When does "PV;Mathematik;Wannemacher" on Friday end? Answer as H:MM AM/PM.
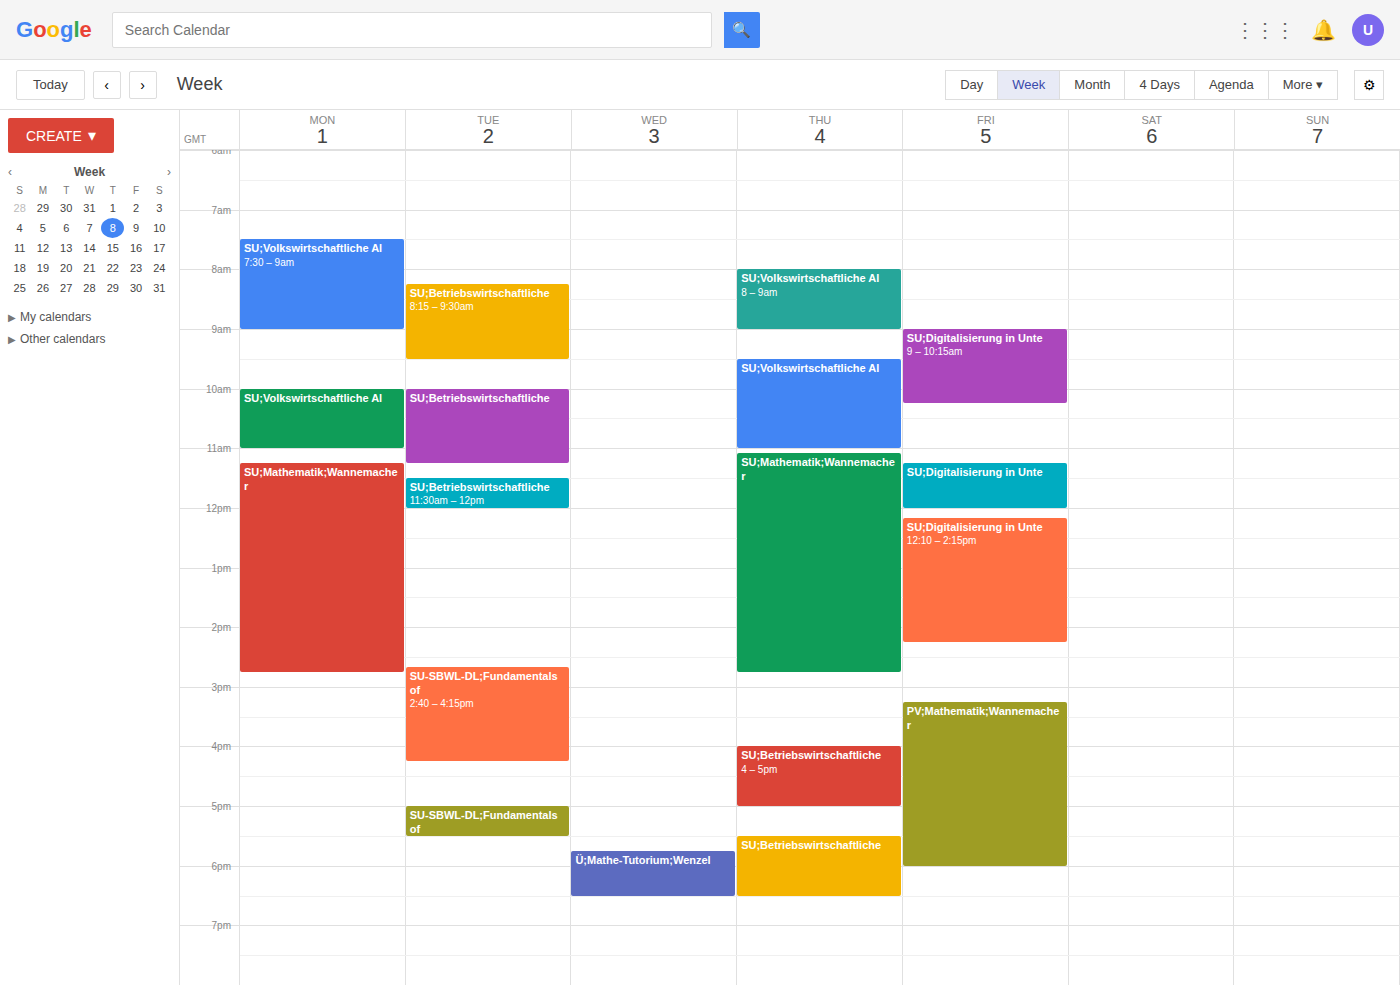
6:00 PM